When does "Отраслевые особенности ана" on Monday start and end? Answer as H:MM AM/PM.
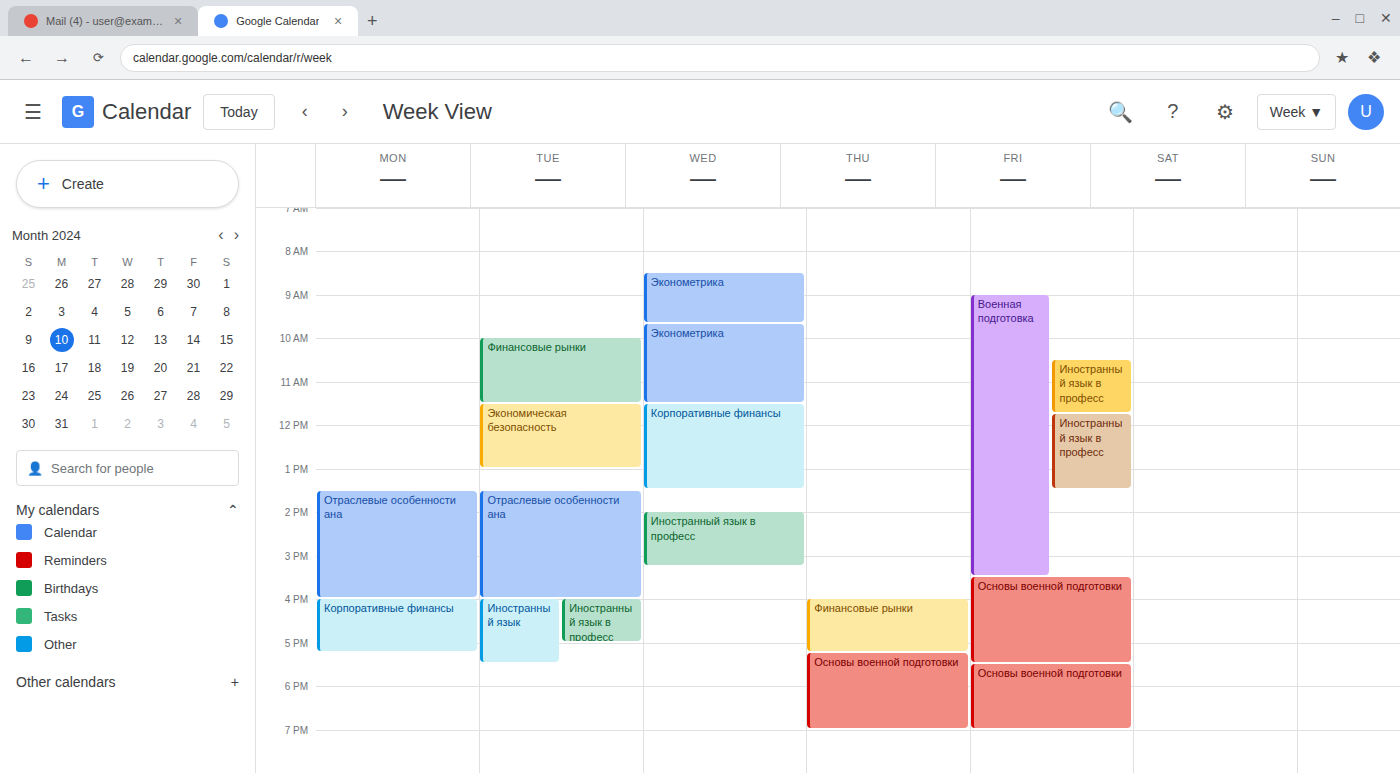
1:30 PM to 4:00 PM